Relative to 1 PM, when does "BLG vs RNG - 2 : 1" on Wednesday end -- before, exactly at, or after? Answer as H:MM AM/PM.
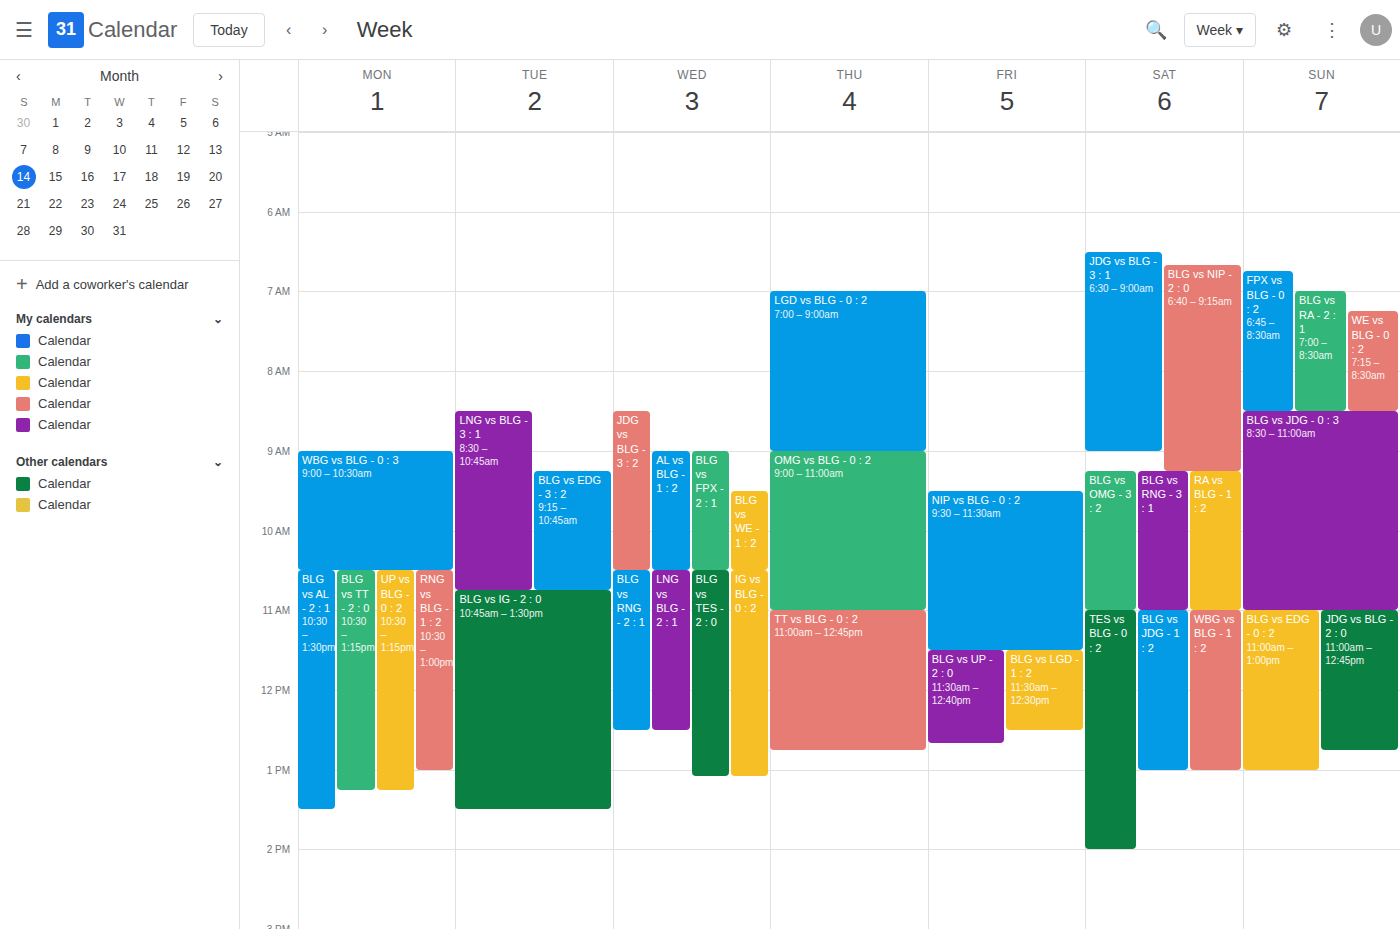
12:30 PM -- before 1 PM, 30 minutes above the 1 PM line.